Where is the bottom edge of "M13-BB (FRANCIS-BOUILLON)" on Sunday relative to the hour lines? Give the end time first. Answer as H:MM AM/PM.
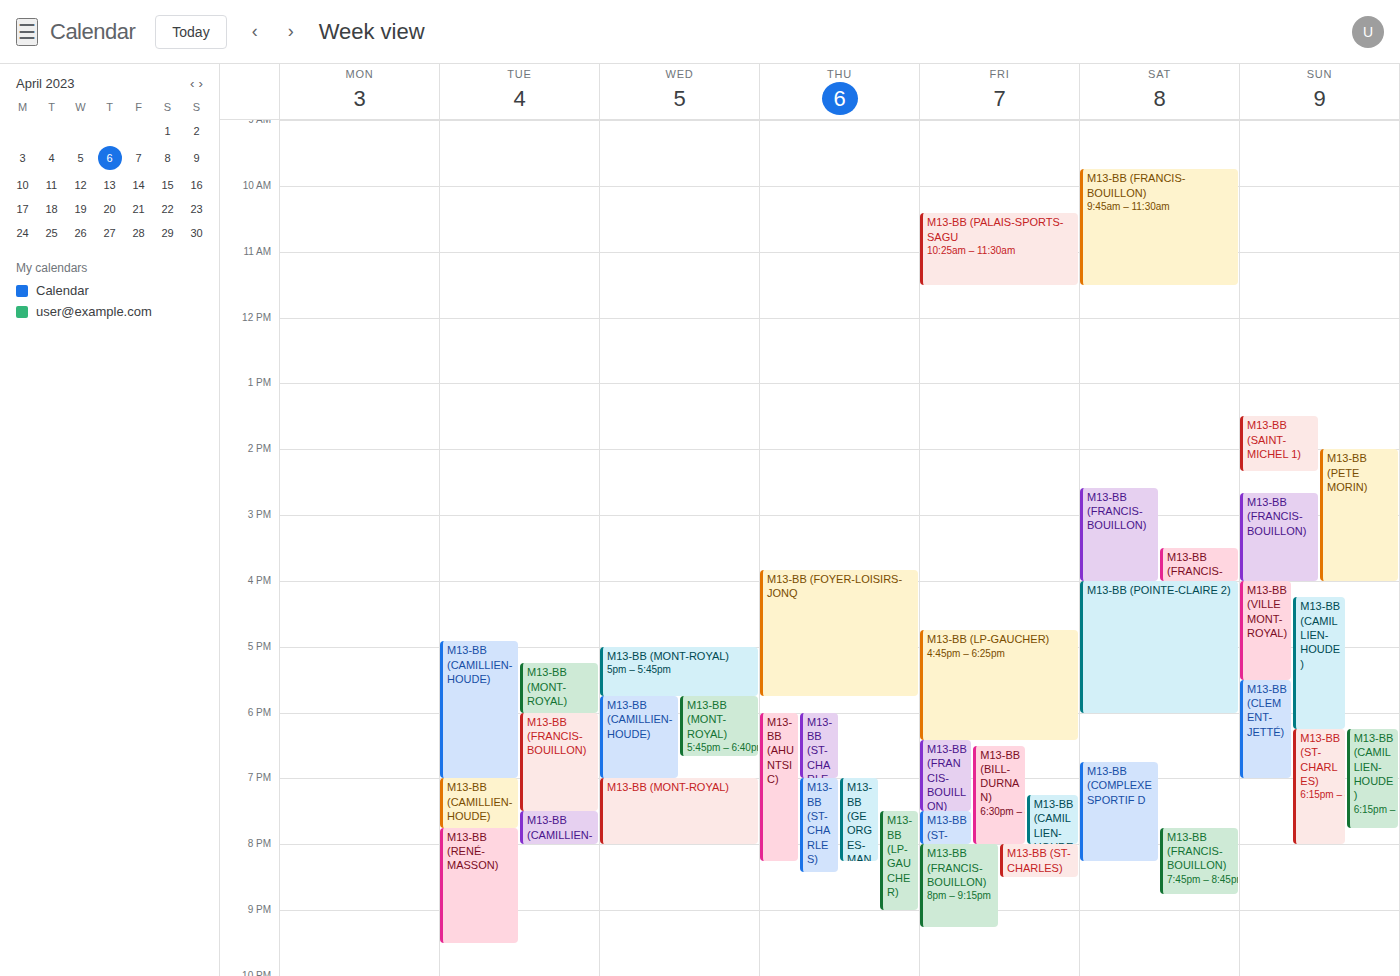
4:00 PM -- exactly on the 4 PM line.